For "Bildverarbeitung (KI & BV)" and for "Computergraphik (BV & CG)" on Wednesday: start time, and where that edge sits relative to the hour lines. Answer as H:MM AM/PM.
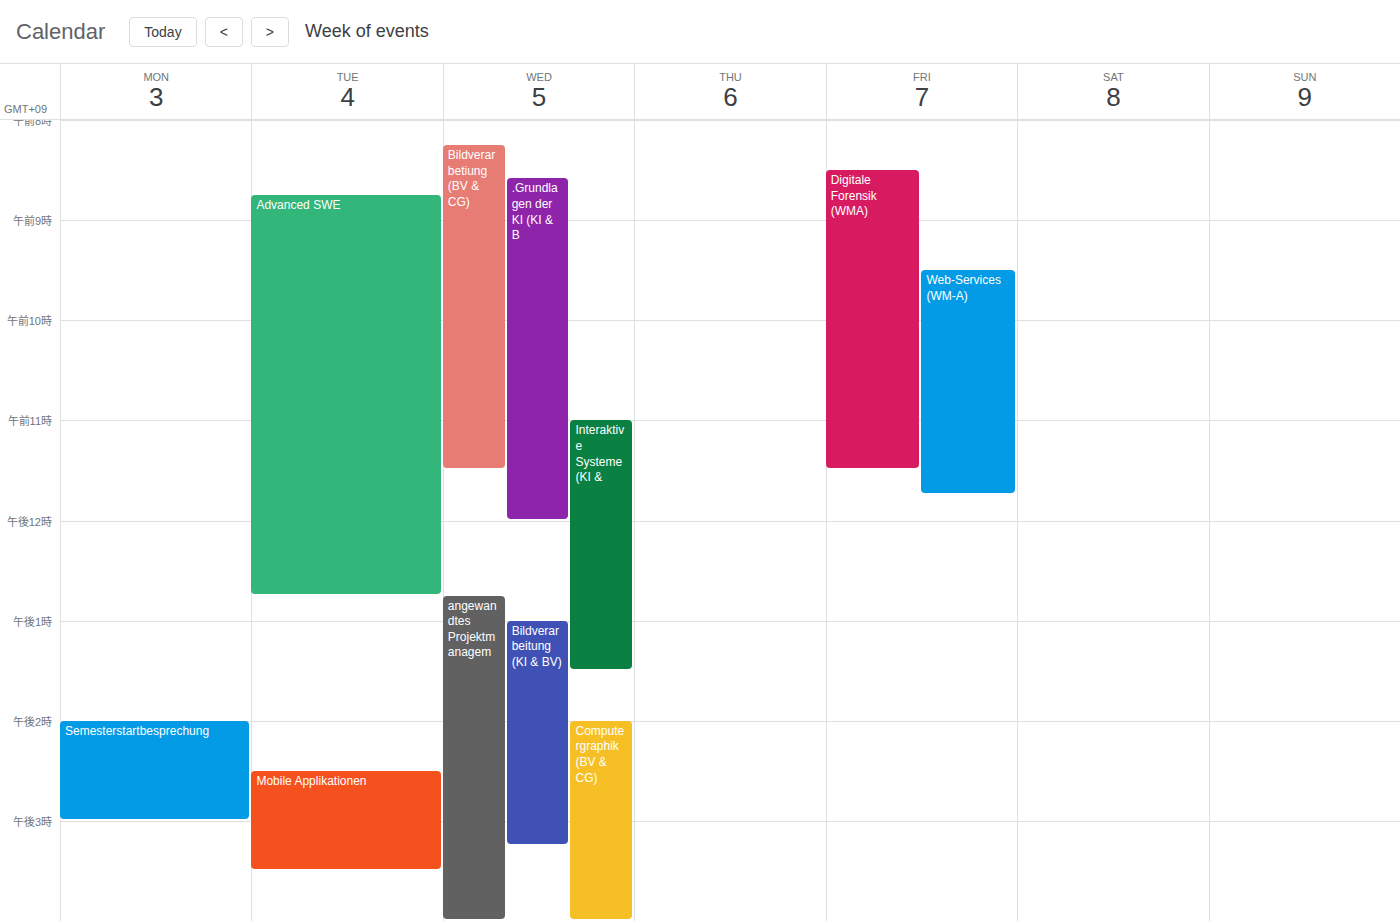
"Bildverarbeitung (KI & BV)": 1:00 PM, exactly on the 1 PM line. "Computergraphik (BV & CG)": 2:00 PM, exactly on the 2 PM line.